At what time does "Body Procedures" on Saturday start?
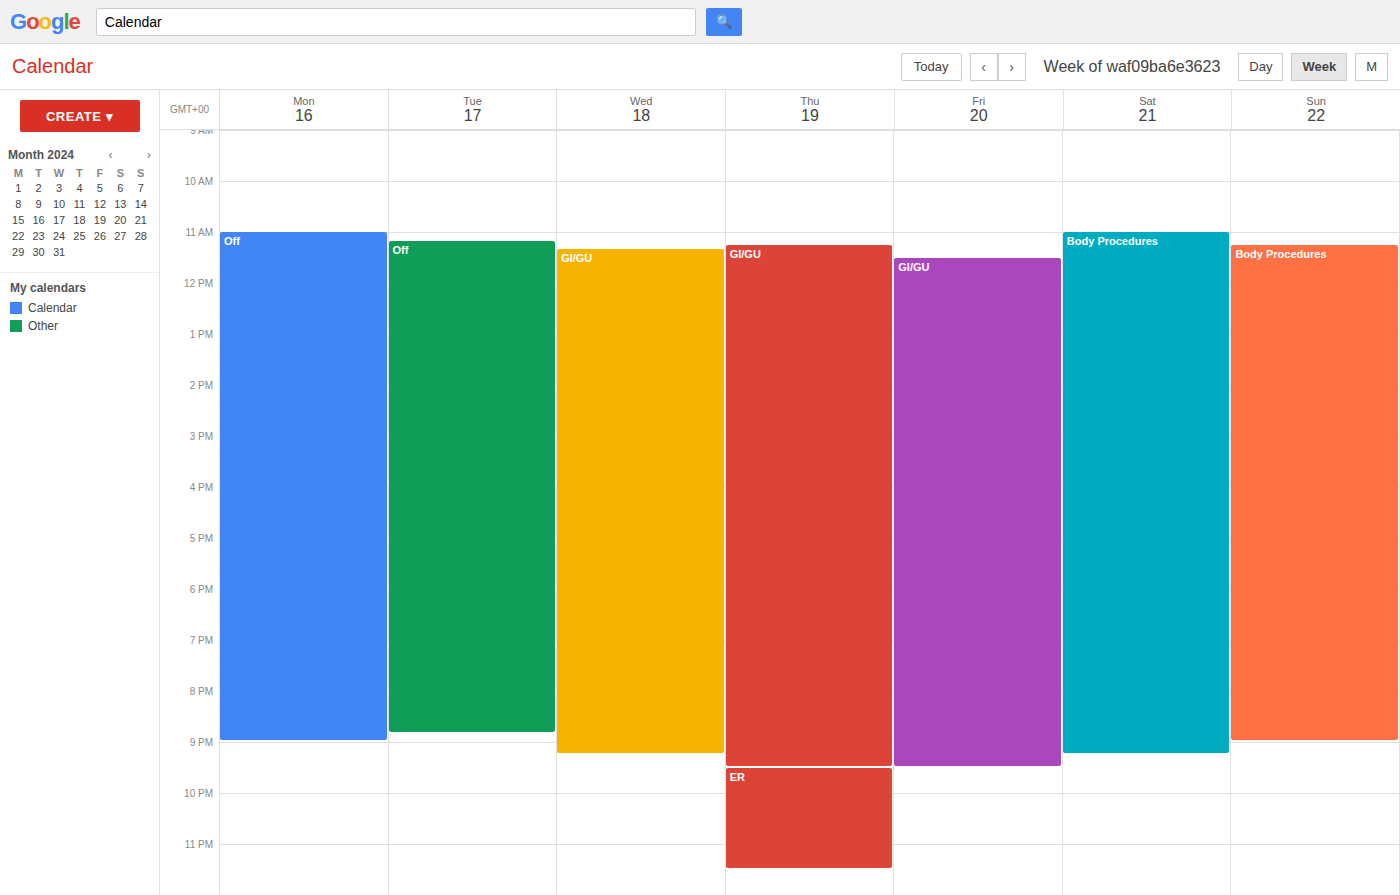
11:00 AM